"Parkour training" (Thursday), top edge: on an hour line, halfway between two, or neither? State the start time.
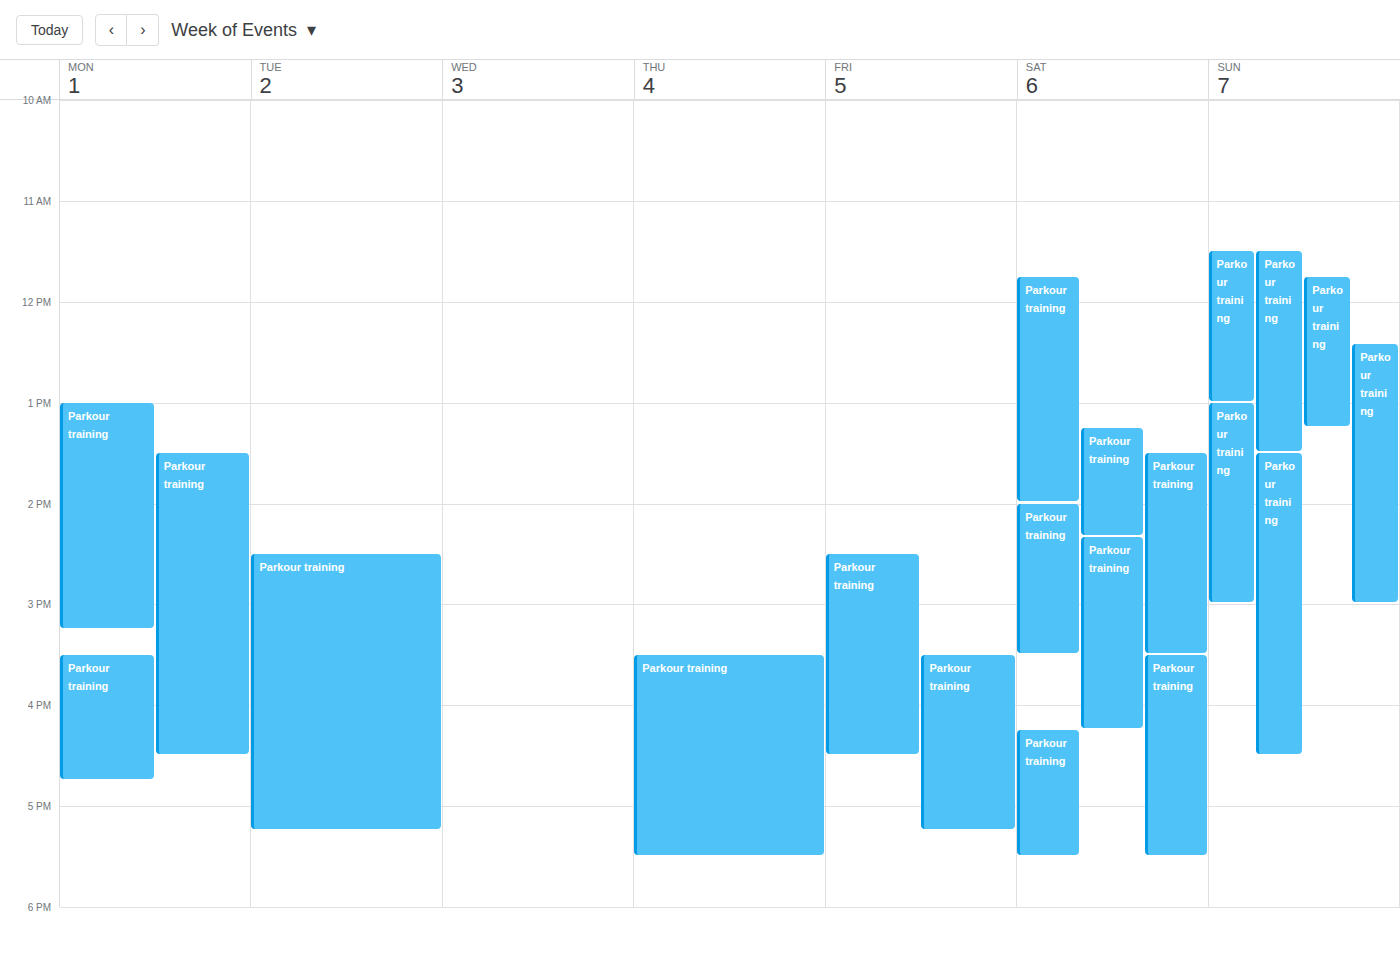
3:30 PM -- halfway between the 3 PM and 4 PM lines.